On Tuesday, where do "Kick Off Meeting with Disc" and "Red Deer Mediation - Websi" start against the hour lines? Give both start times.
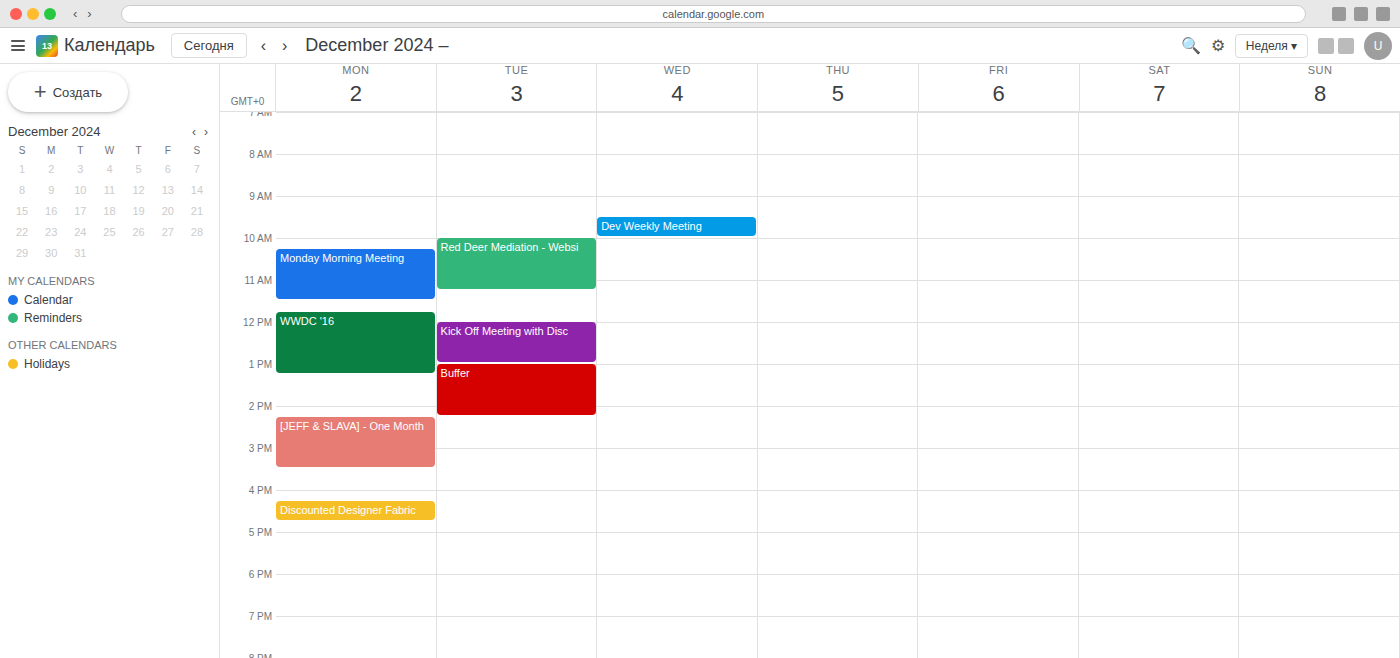
"Kick Off Meeting with Disc": 12:00 PM, exactly on the 12 PM line. "Red Deer Mediation - Websi": 10:00 AM, exactly on the 10 AM line.